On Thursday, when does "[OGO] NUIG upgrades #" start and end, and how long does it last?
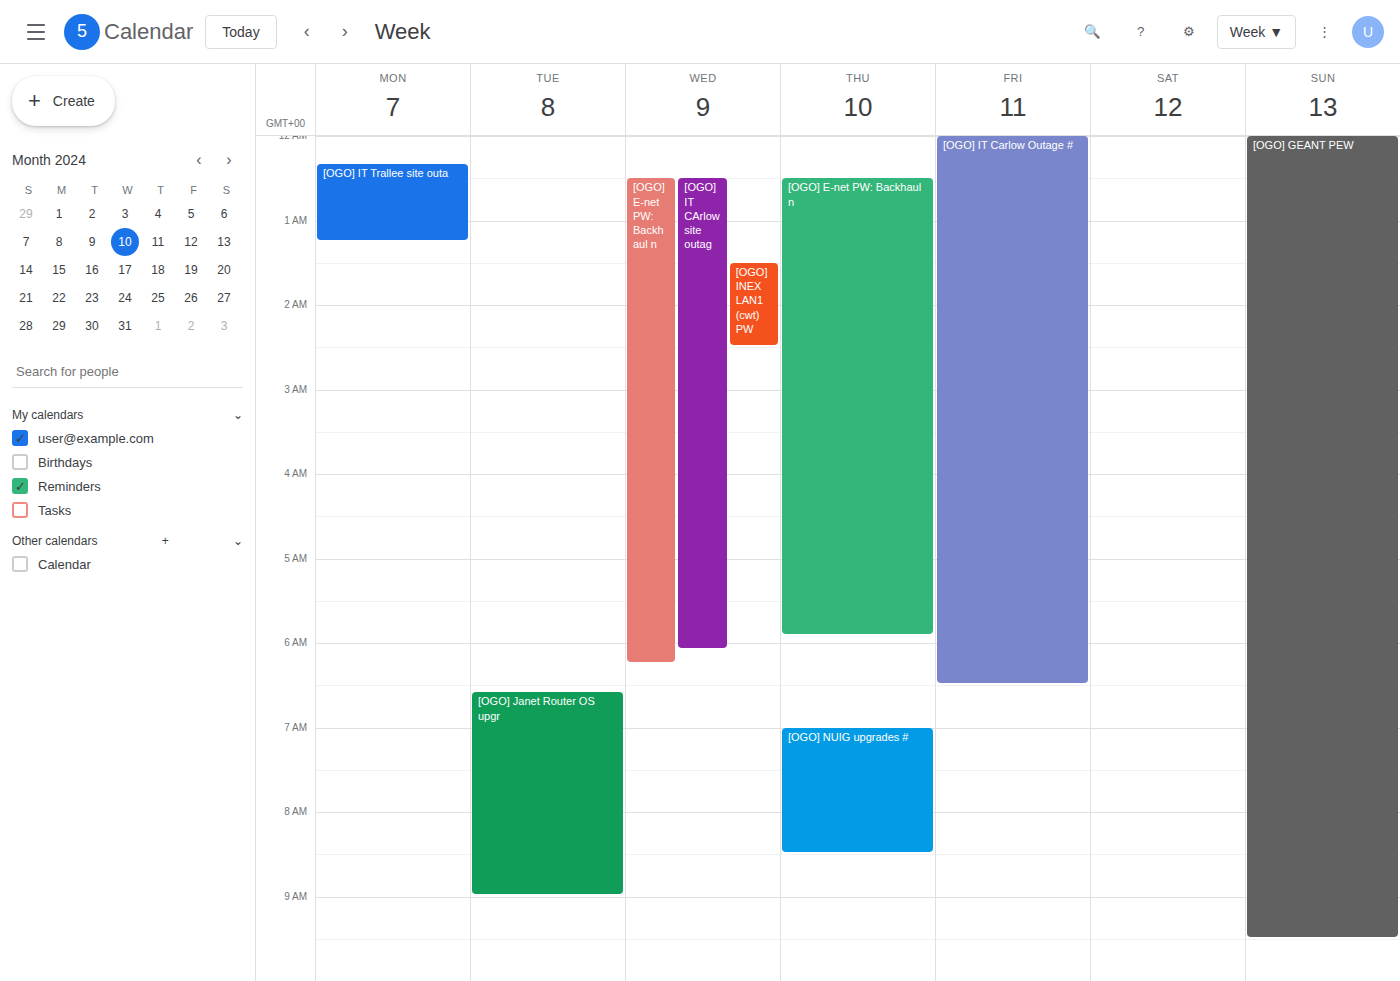
7:00 AM to 8:30 AM, 1 hour 30 minutes